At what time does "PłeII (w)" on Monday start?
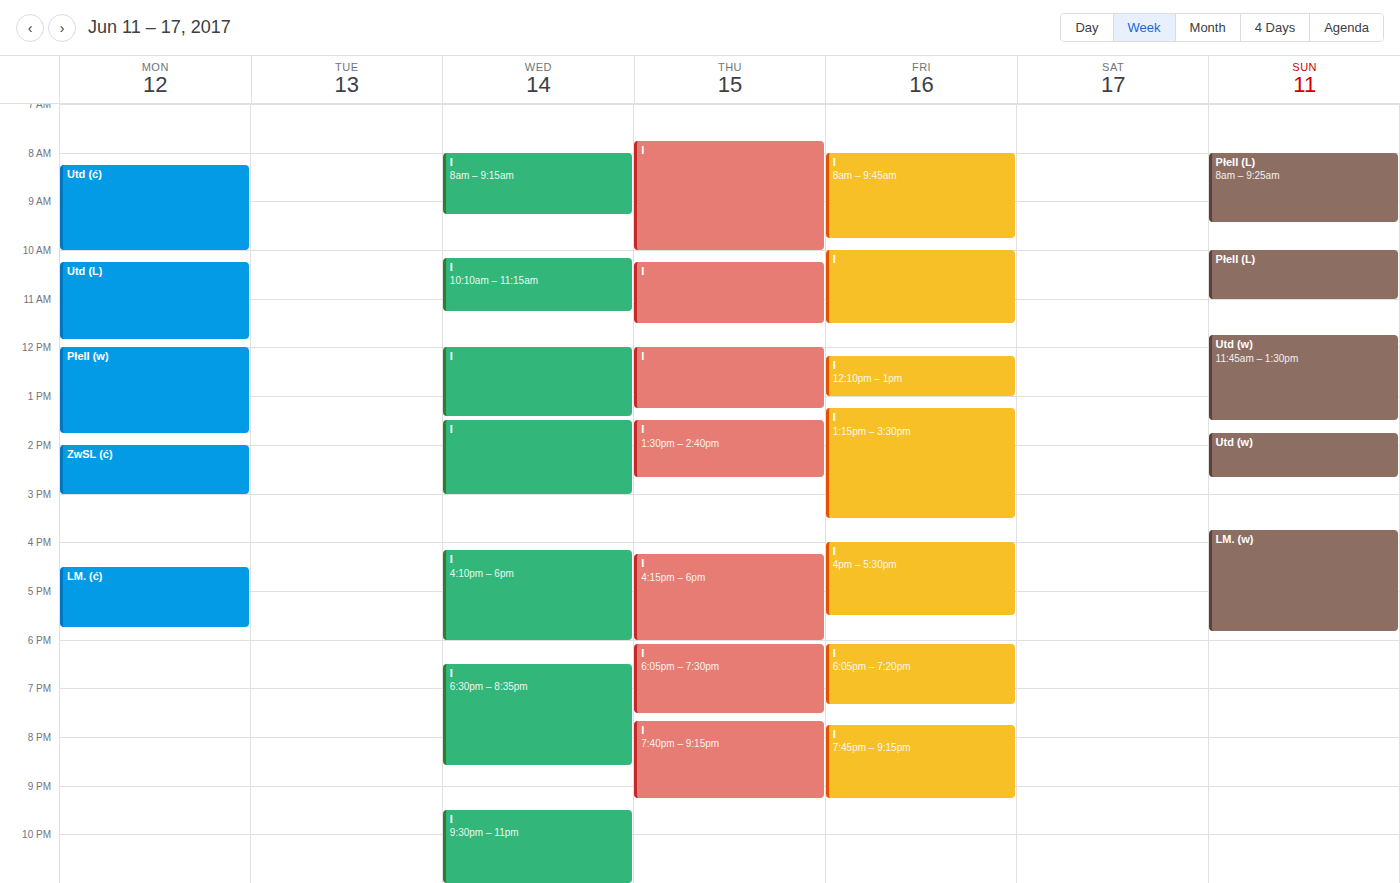
12:00 PM